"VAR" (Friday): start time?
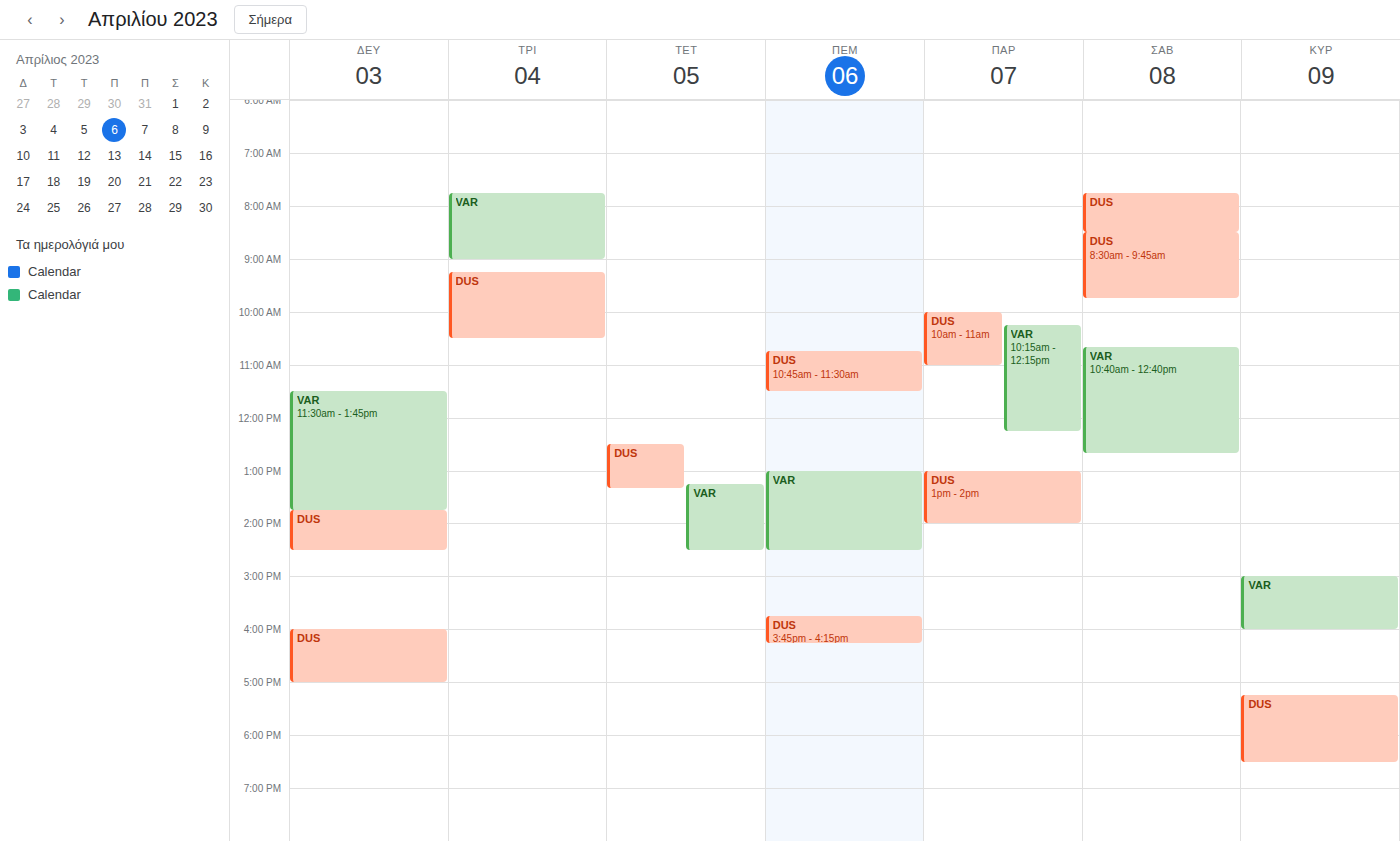
10:15